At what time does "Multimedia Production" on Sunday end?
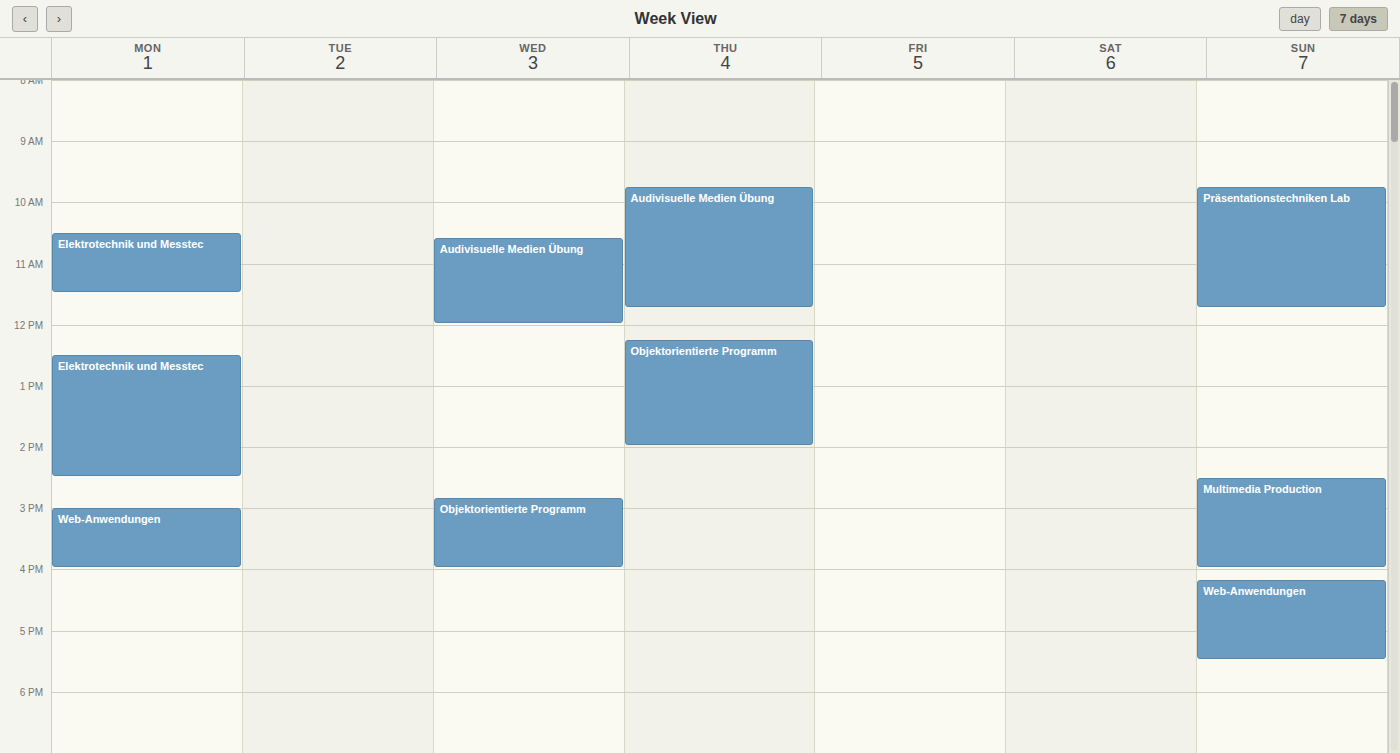
16:00